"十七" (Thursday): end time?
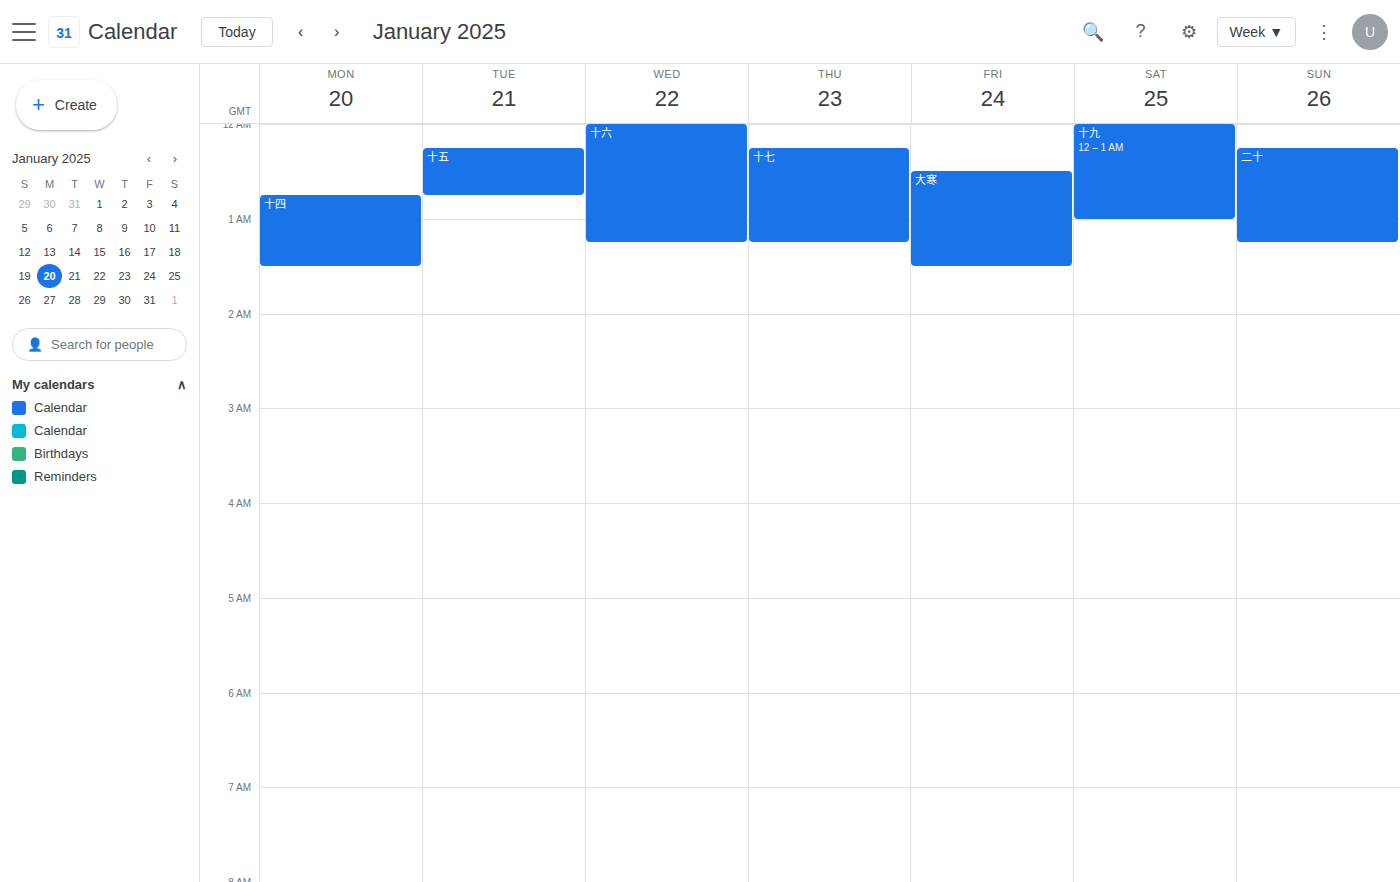
1:15 AM